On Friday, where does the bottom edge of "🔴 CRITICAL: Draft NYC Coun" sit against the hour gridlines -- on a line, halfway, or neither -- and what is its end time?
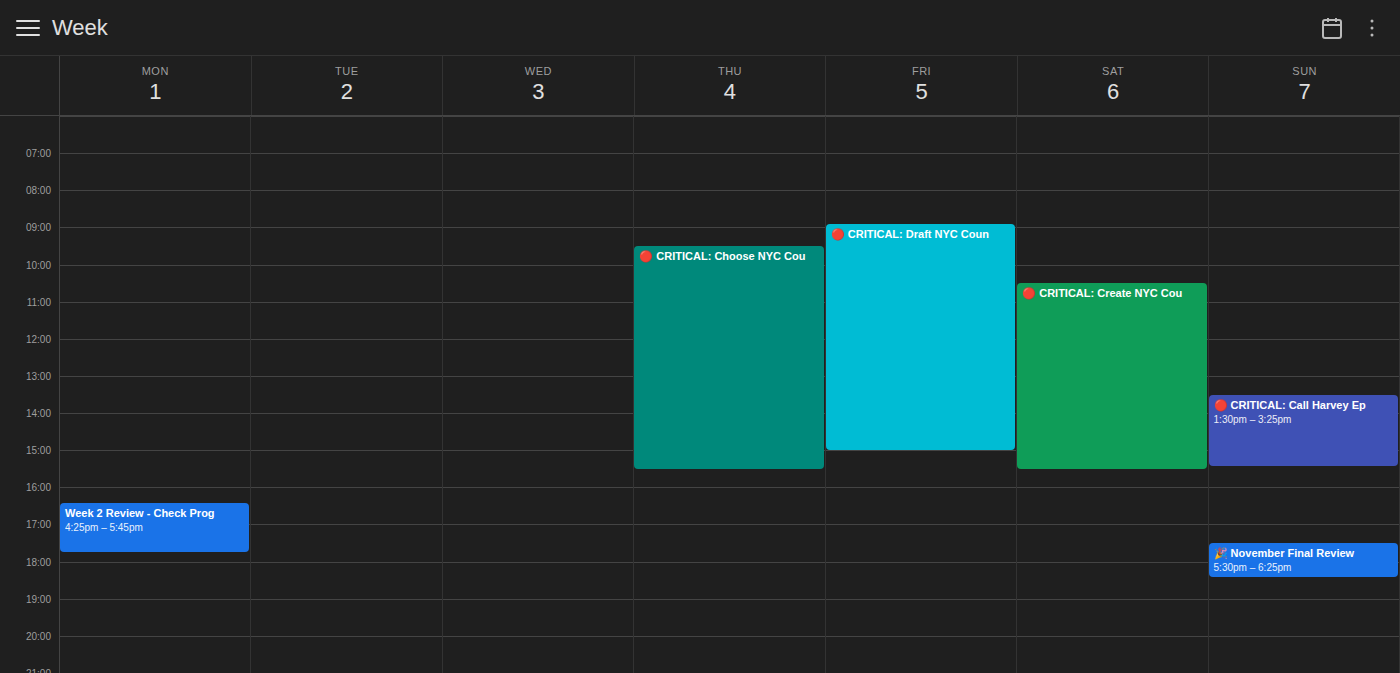
3:00 PM -- exactly on the 3 PM line.